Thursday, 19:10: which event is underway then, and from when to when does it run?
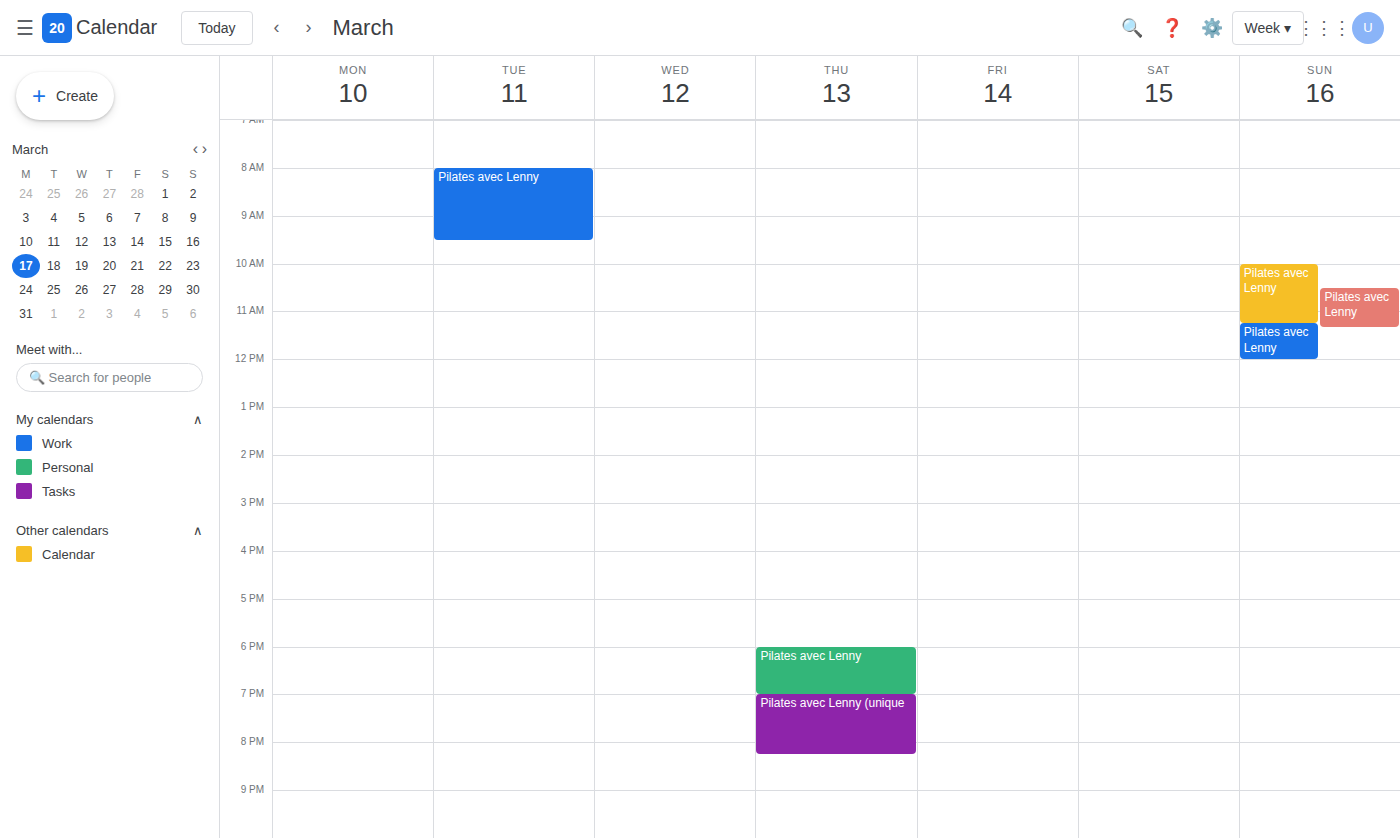
"Pilates avec Lenny (unique", 19:00 to 20:15